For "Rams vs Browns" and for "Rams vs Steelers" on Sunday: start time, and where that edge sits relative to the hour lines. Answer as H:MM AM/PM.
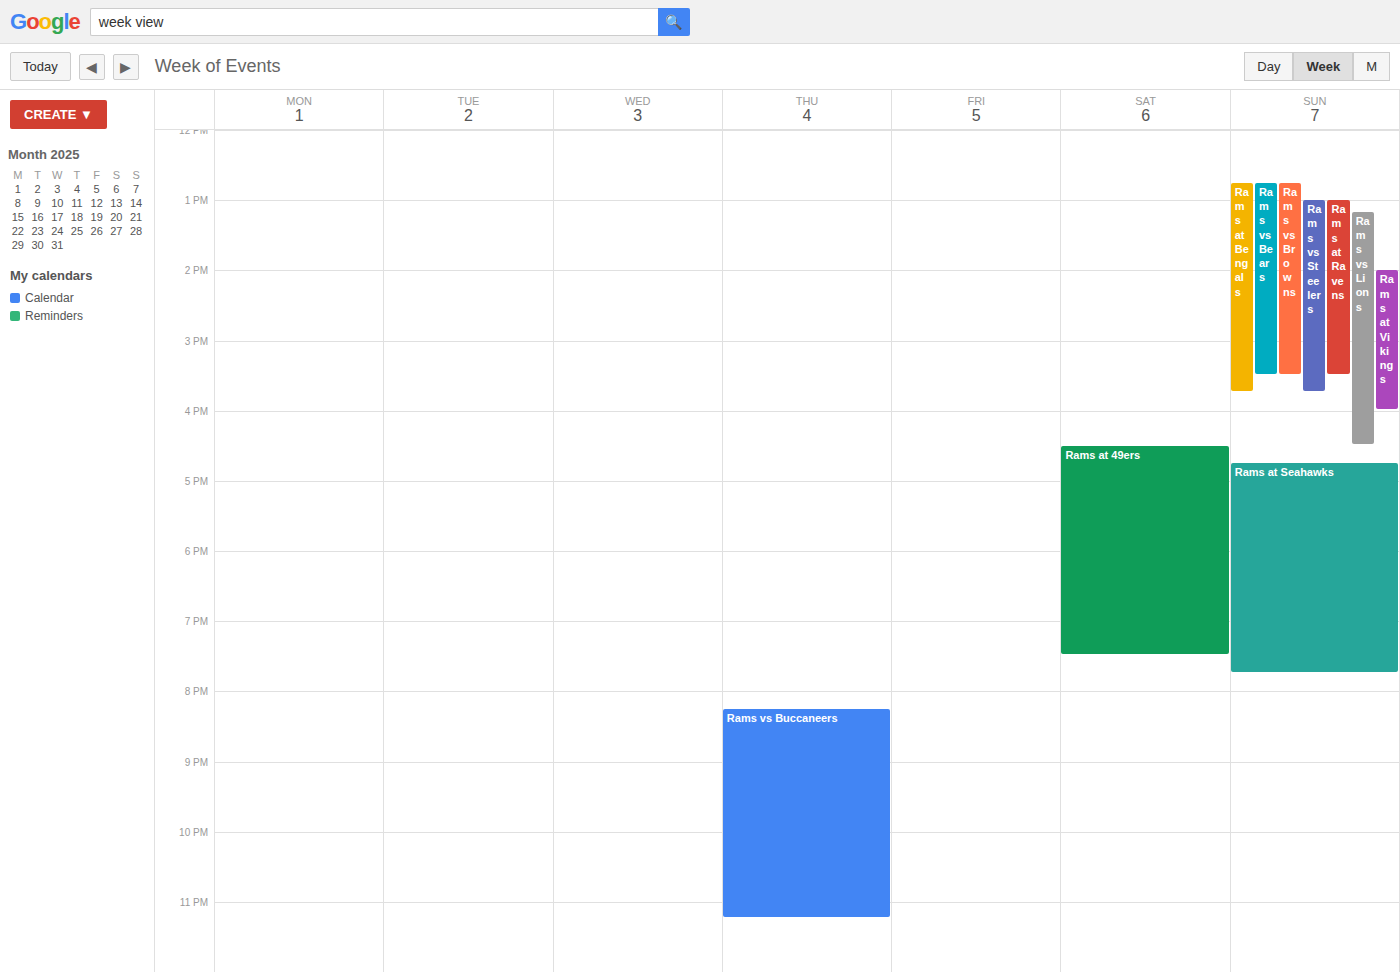
"Rams vs Browns": 12:45 PM, neither: three quarters of the way from the 12 PM line to the 1 PM line. "Rams vs Steelers": 1:00 PM, exactly on the 1 PM line.